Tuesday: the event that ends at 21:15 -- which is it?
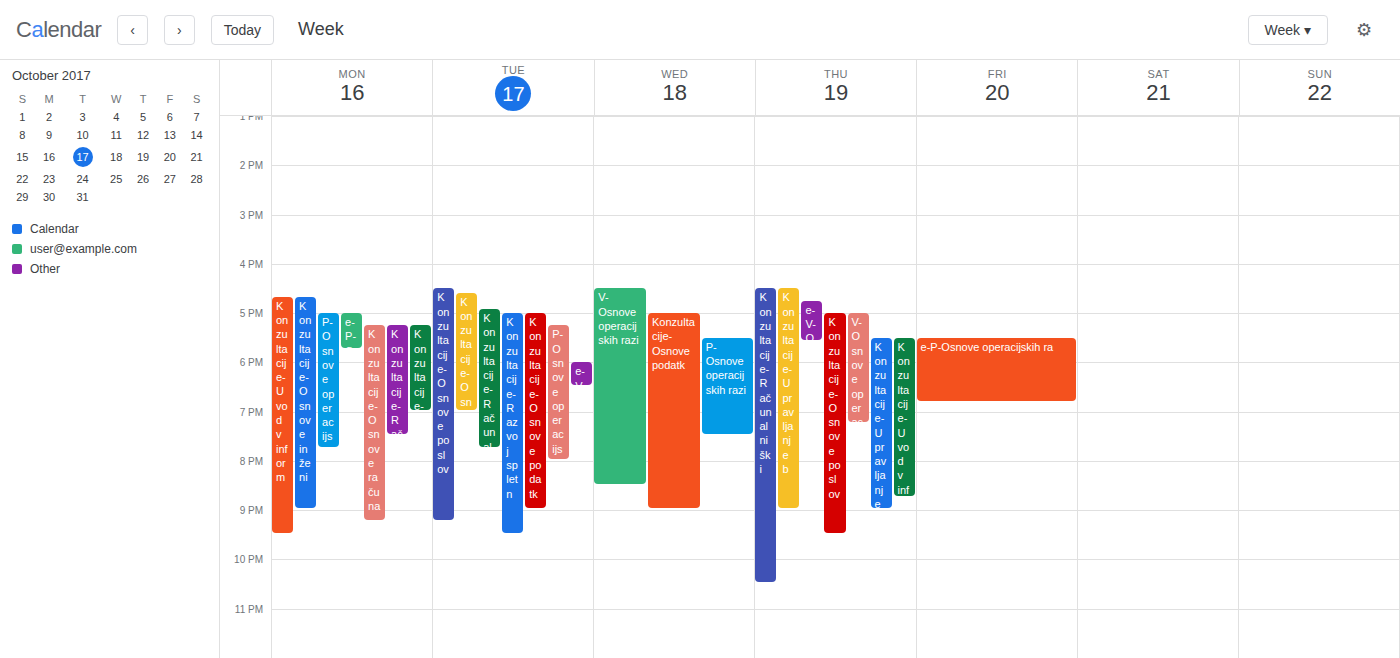
"Konzultacije-Osnove poslov"